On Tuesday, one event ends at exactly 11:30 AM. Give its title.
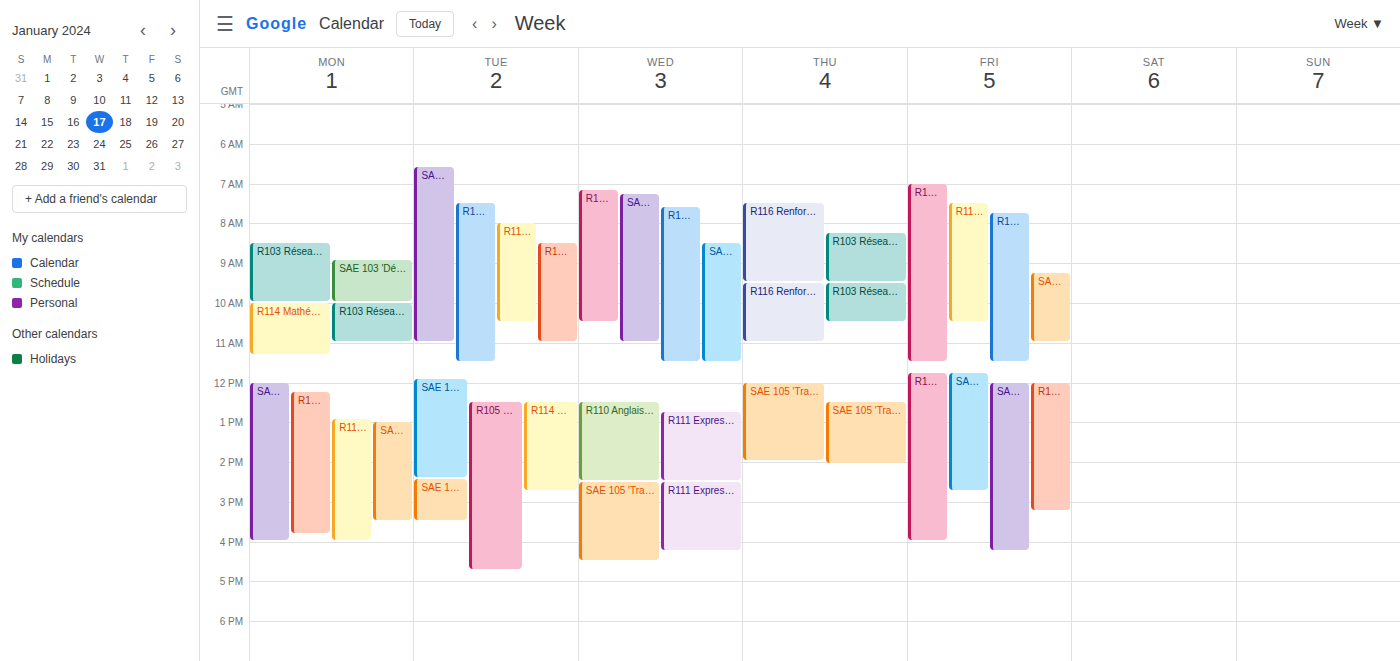
"R102 Principe et architect"